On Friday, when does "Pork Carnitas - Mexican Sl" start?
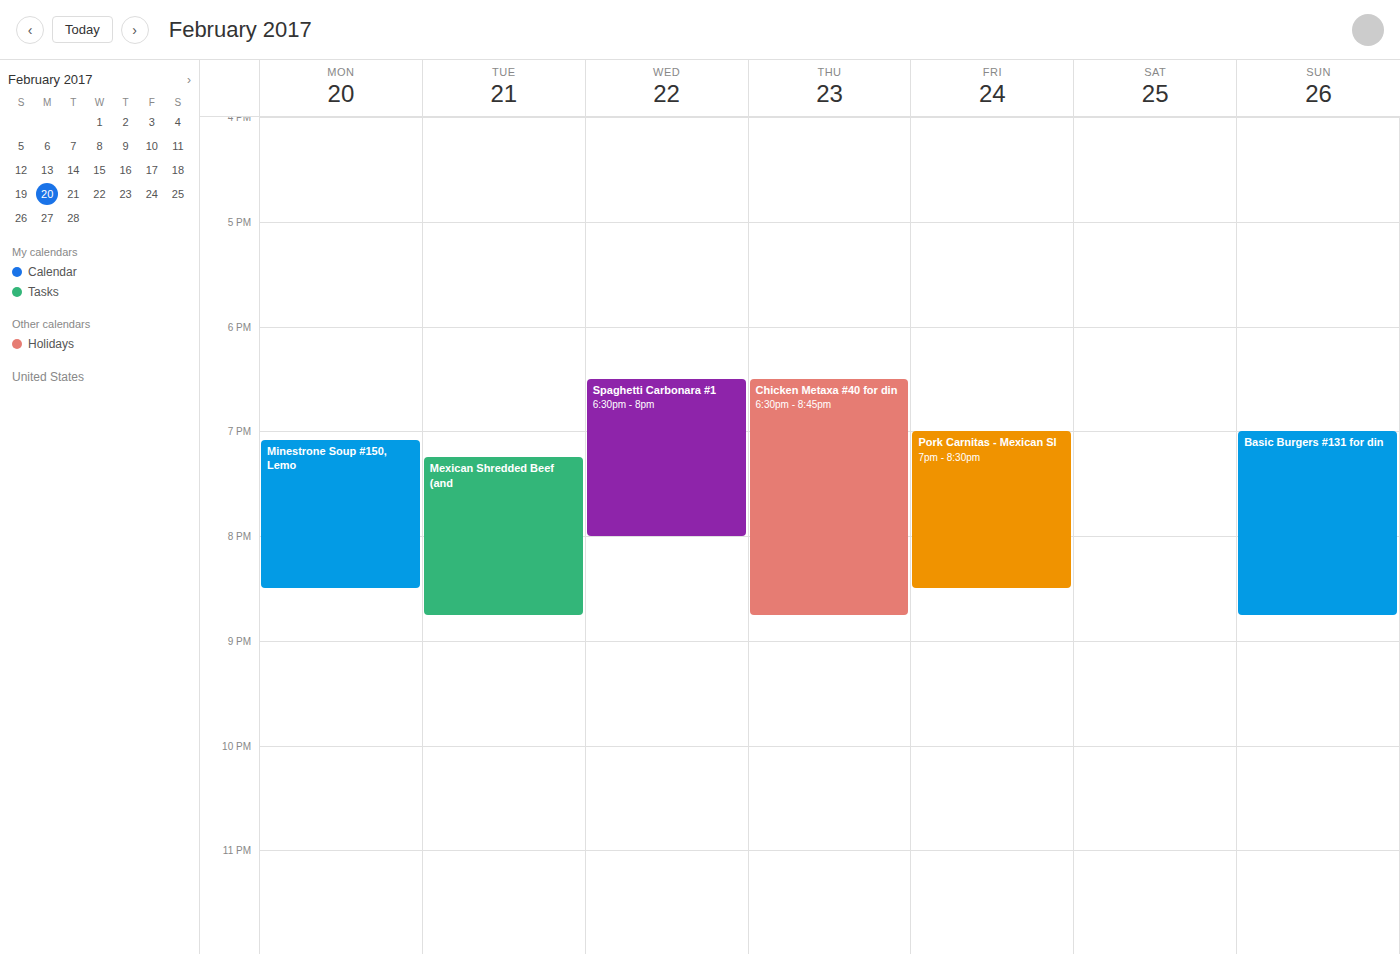
7:00 PM